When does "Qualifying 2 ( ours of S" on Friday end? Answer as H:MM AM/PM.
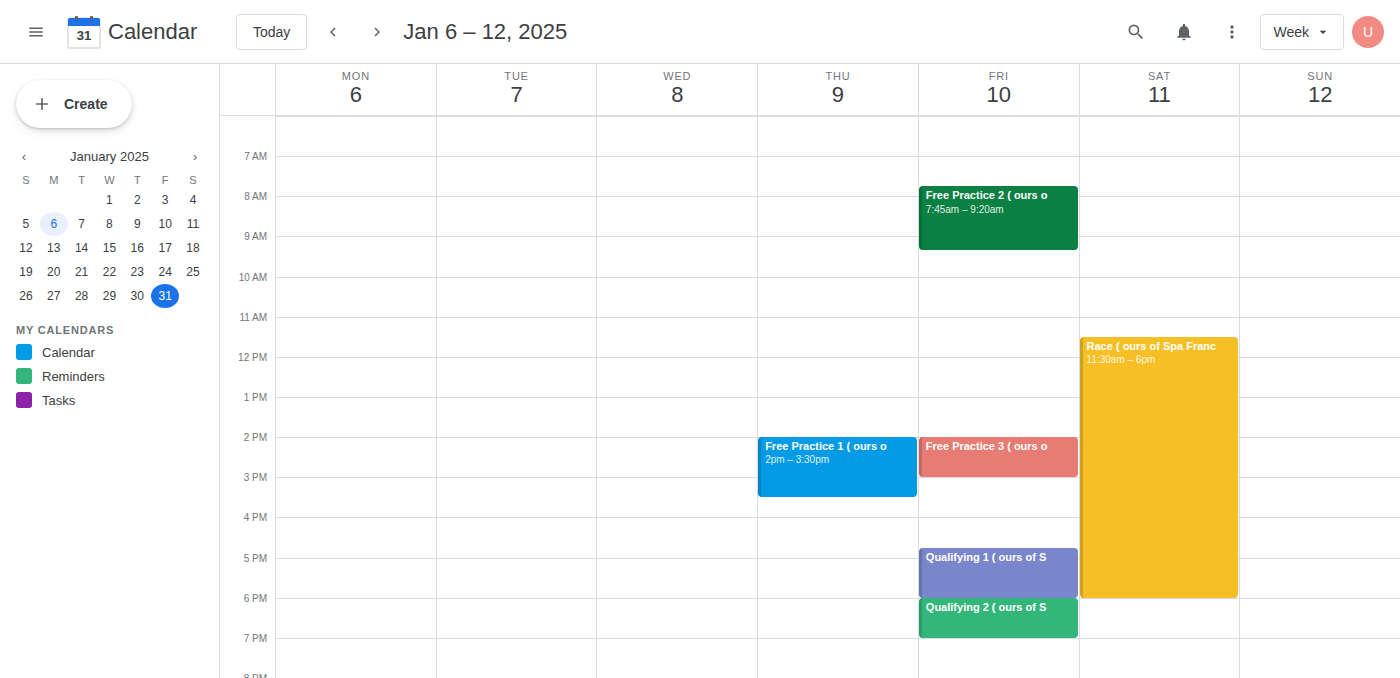
7:00 PM